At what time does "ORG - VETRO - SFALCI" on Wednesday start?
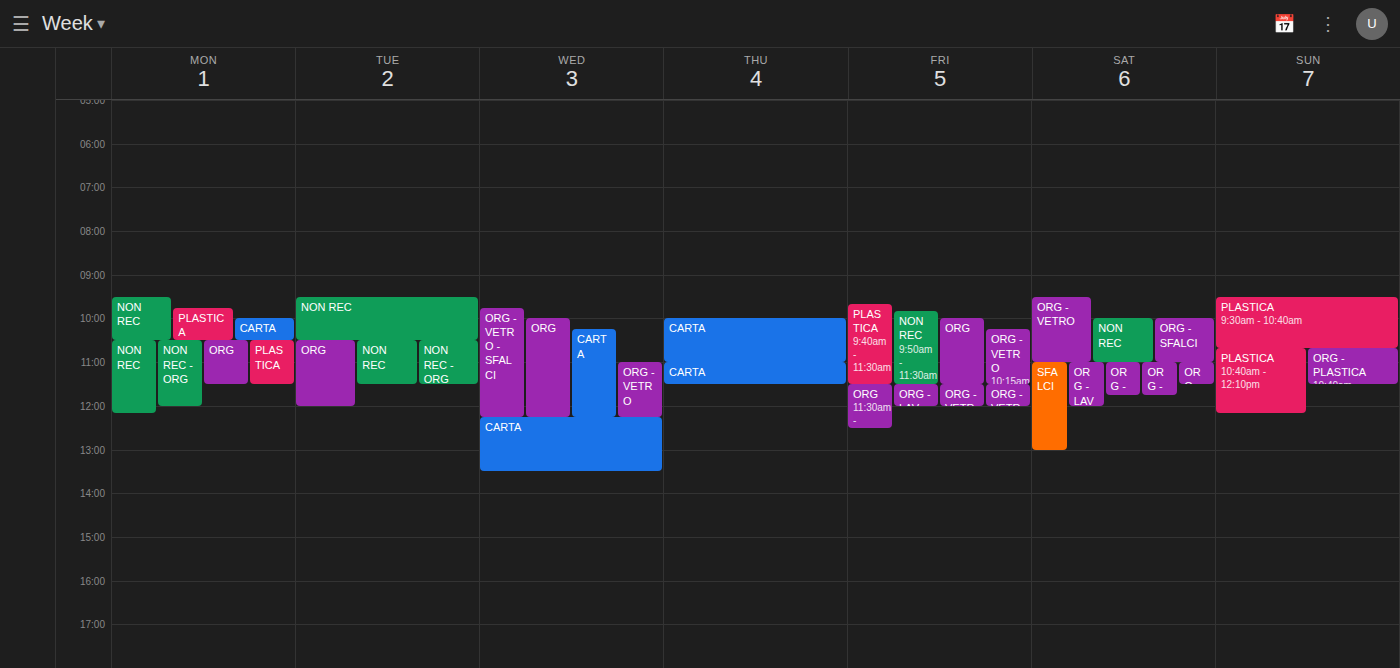
9:45 AM